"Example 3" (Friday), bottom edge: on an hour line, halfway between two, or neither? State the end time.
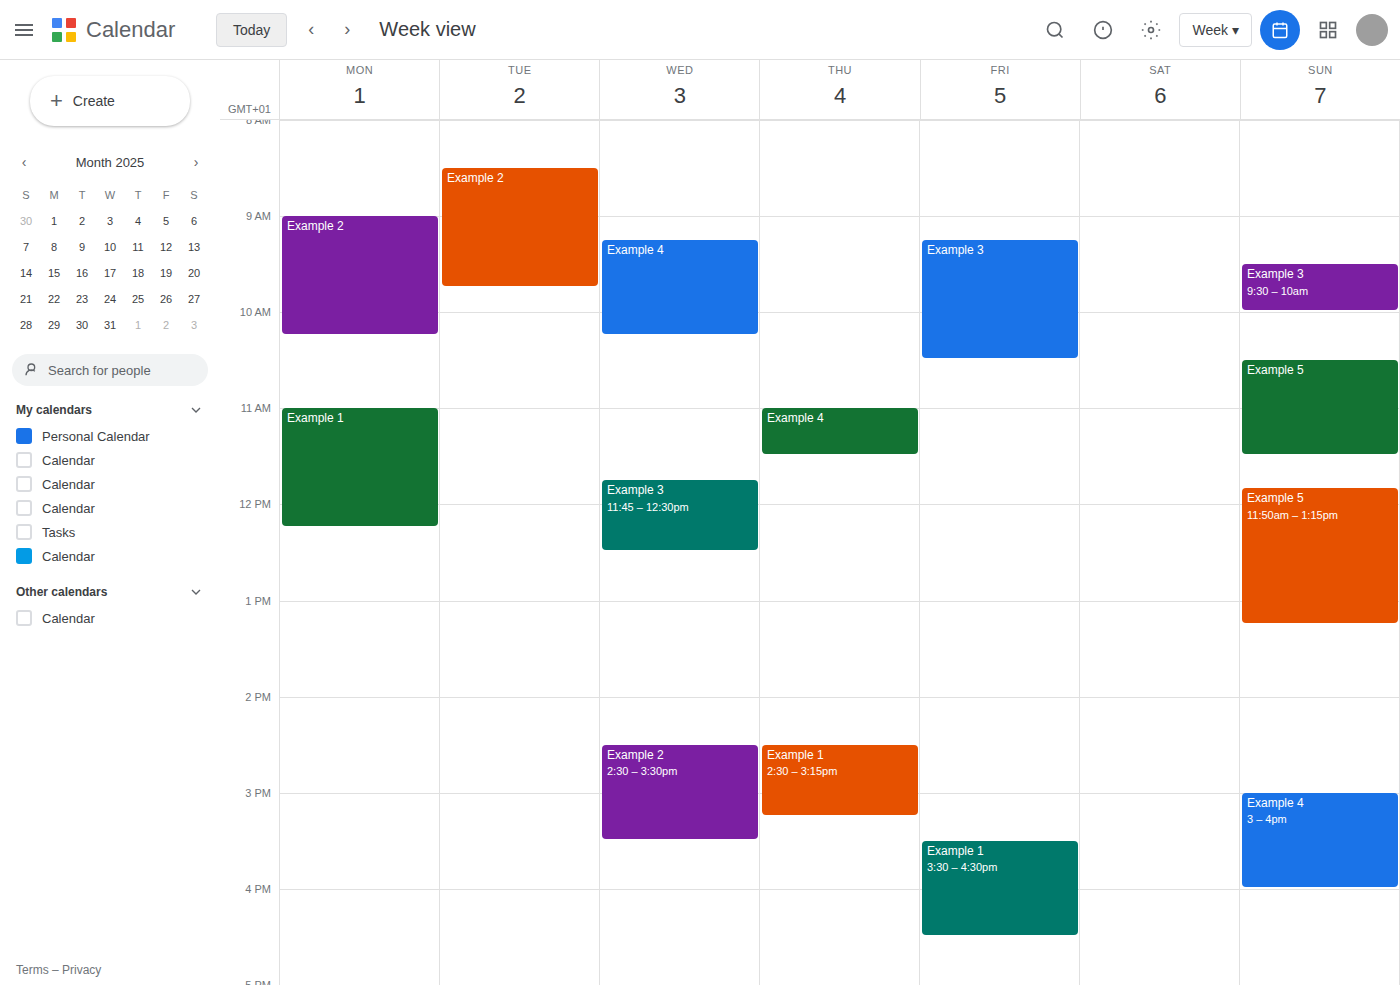
10:30 AM -- halfway between the 10 AM and 11 AM lines.